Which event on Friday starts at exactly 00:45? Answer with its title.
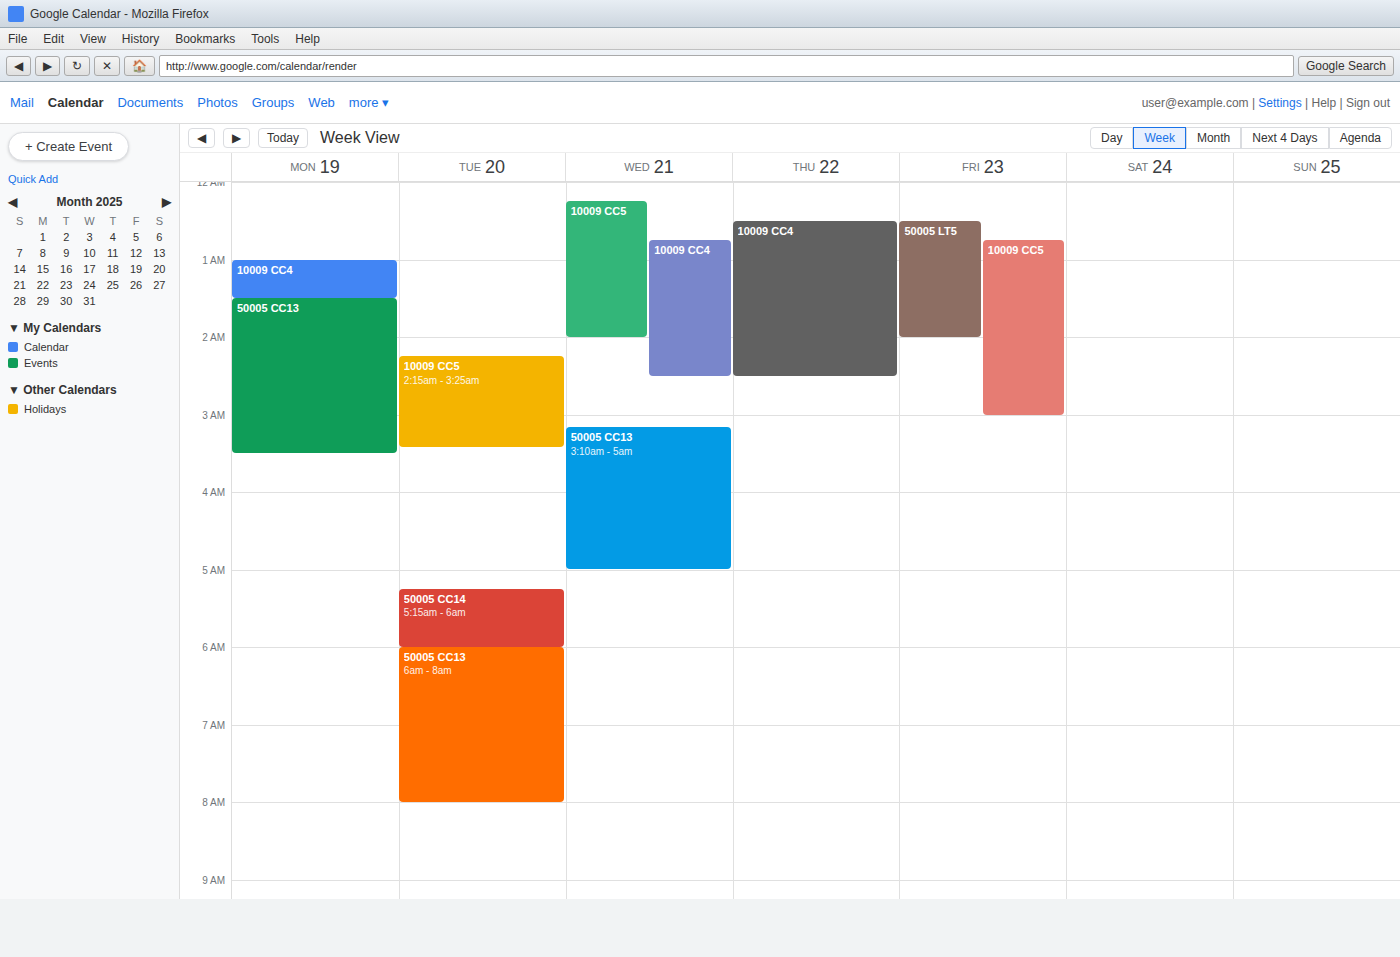
"10009 CC5"